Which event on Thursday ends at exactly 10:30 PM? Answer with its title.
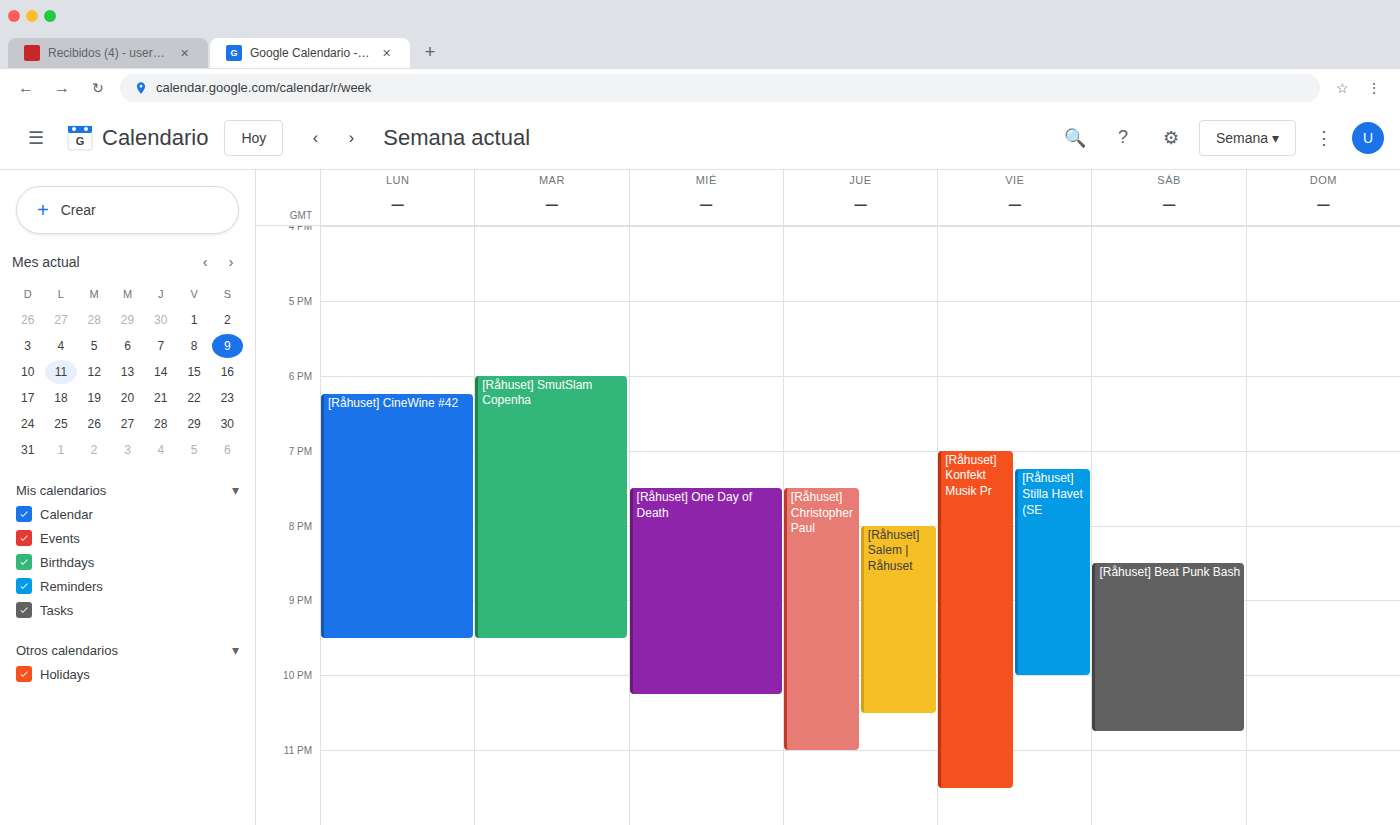
"[Råhuset] Salem | Råhuset"